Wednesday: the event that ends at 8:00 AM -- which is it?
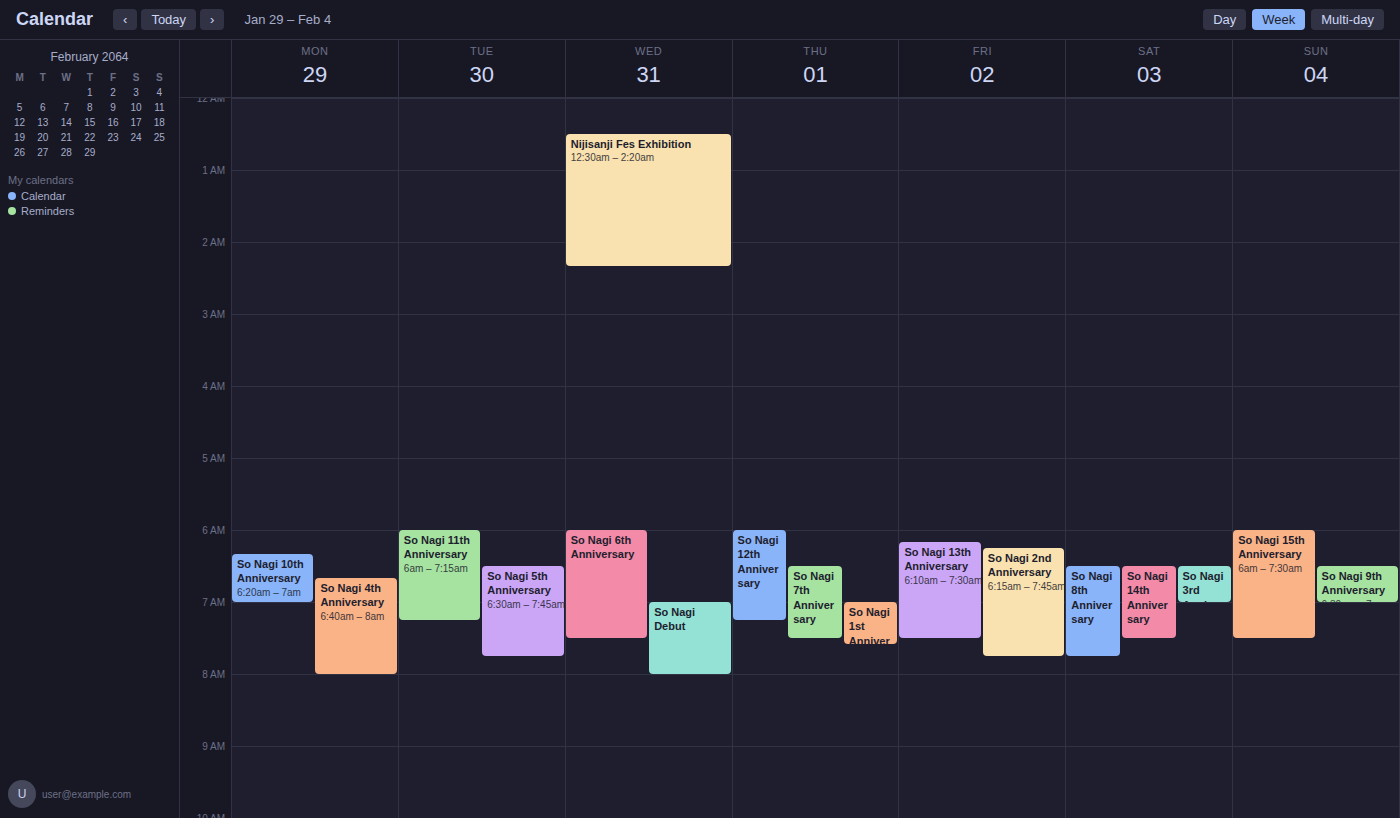
"So Nagi Debut"